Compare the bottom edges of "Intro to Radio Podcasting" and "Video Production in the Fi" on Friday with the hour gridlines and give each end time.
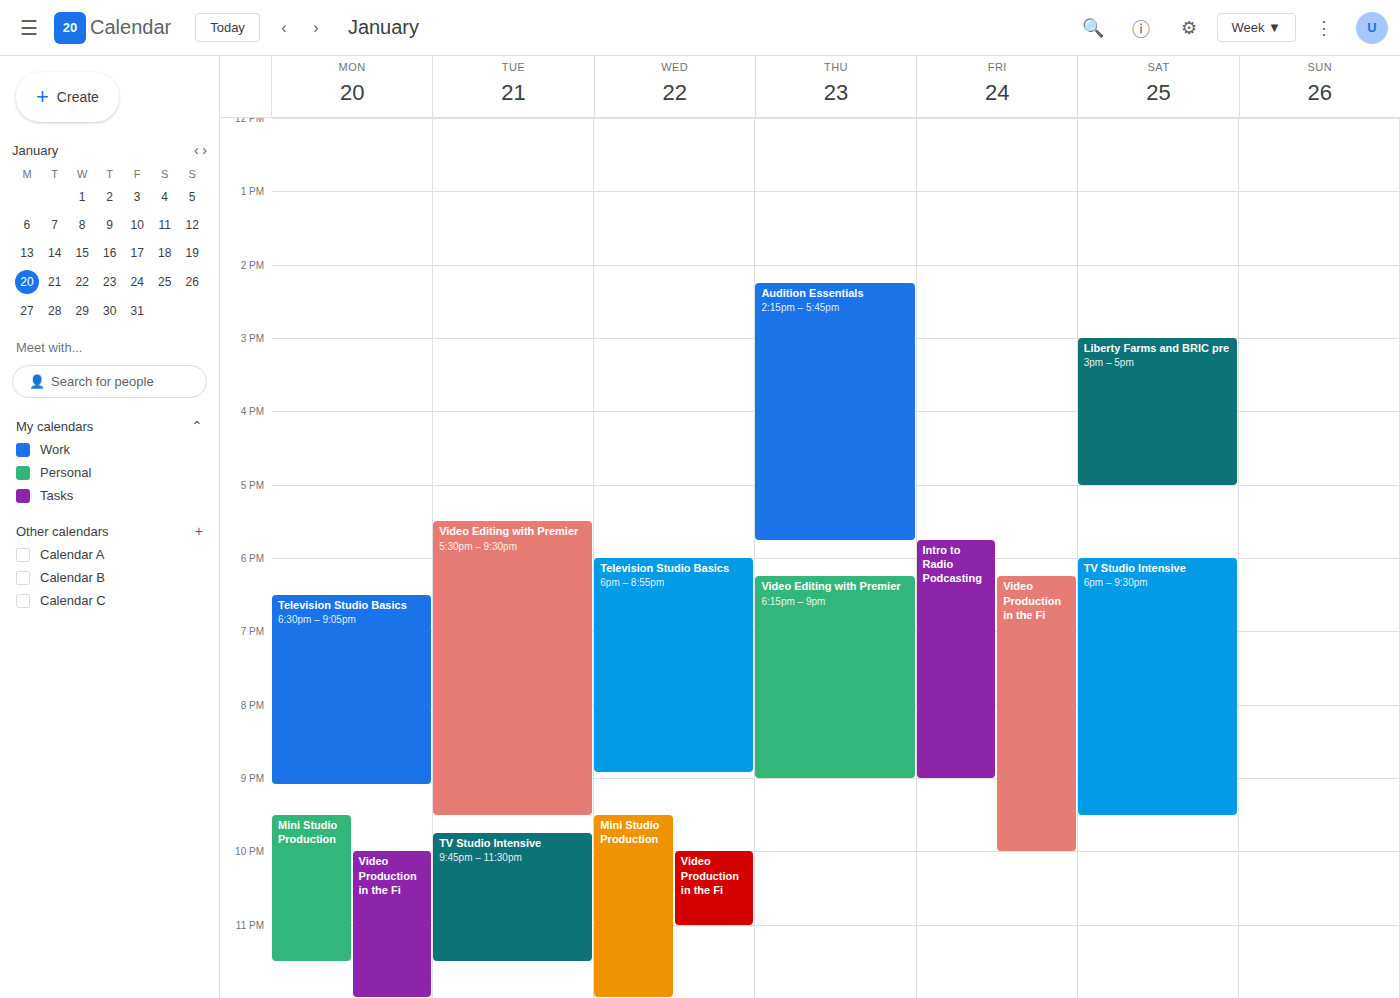
"Intro to Radio Podcasting": 21:00, exactly on the 21:00 line. "Video Production in the Fi": 22:00, exactly on the 22:00 line.